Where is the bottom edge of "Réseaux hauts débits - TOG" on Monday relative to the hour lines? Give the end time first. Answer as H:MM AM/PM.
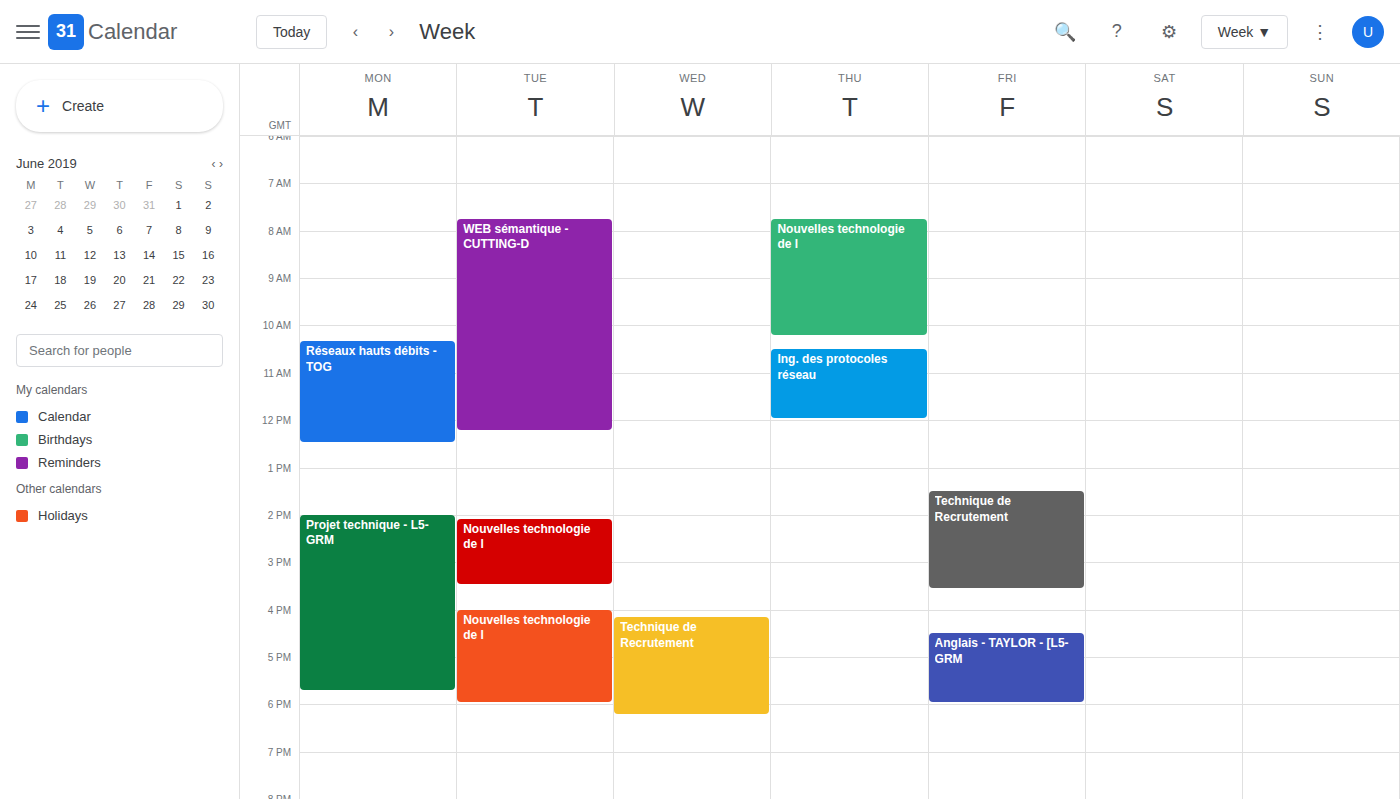
12:30 PM -- halfway between the 12 PM and 1 PM lines.